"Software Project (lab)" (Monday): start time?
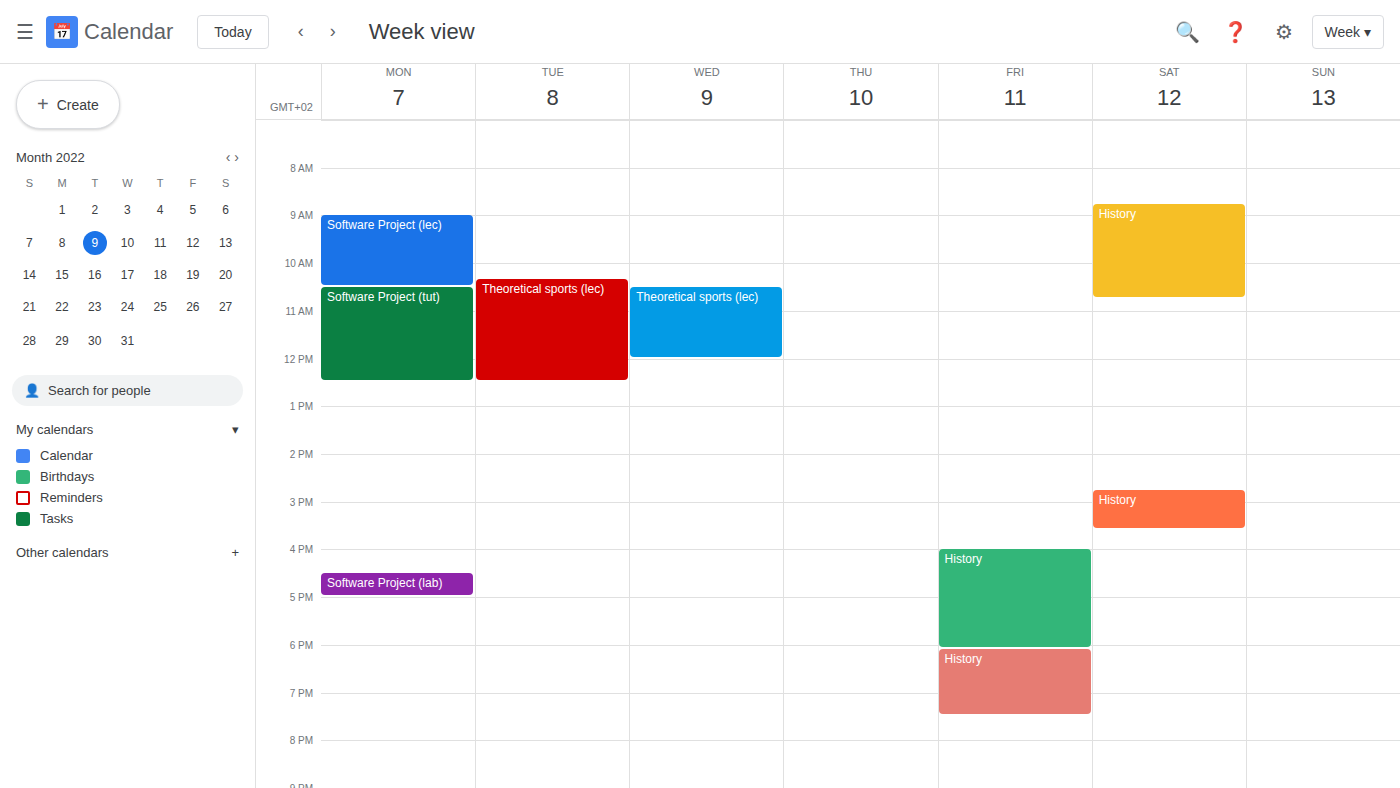
4:30 PM